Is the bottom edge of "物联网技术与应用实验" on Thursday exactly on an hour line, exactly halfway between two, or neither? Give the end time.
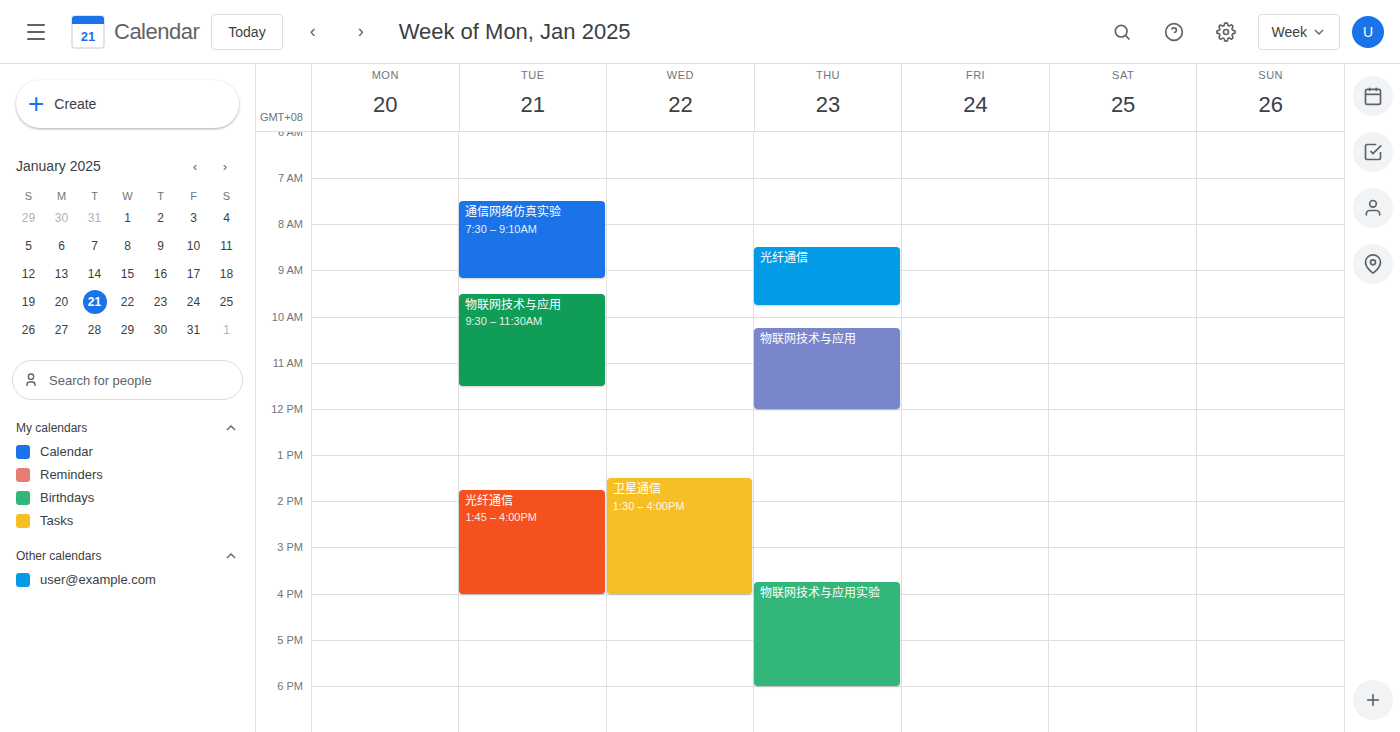
6:00 PM -- exactly on the 6 PM line.